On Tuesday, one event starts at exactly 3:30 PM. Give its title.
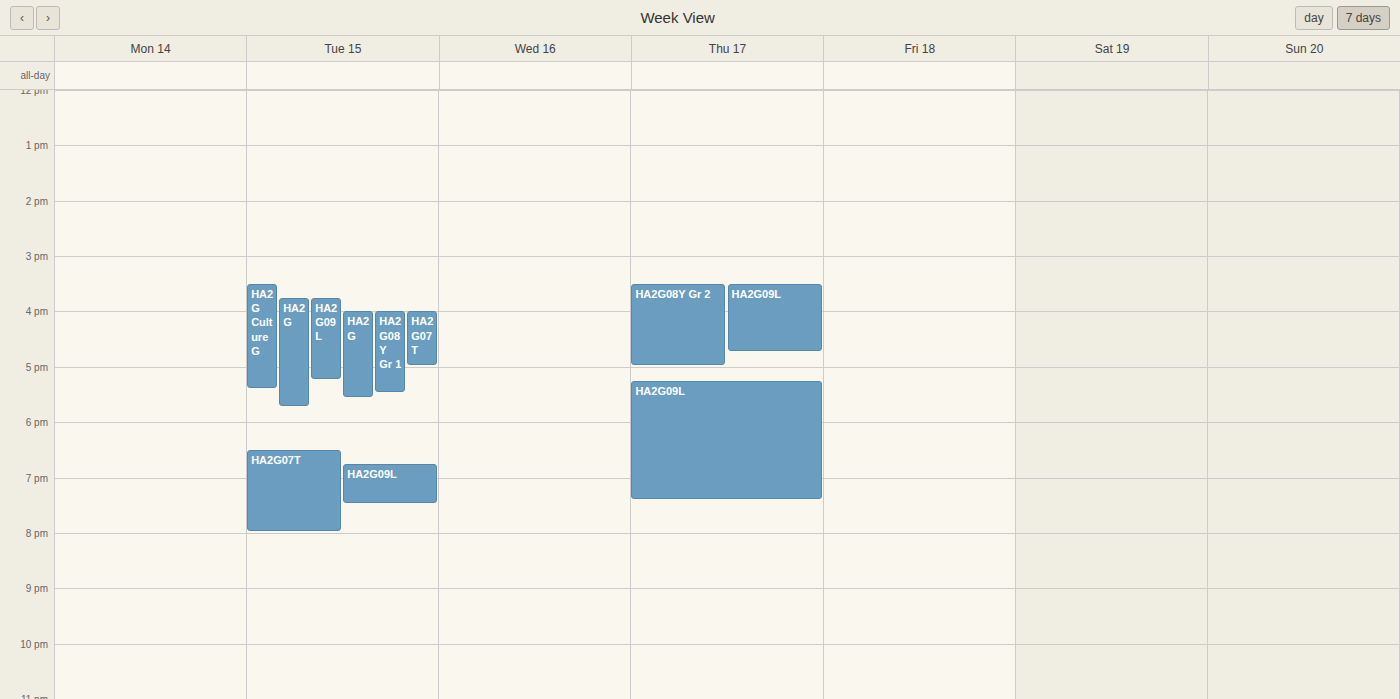
"HA2G Culture G"